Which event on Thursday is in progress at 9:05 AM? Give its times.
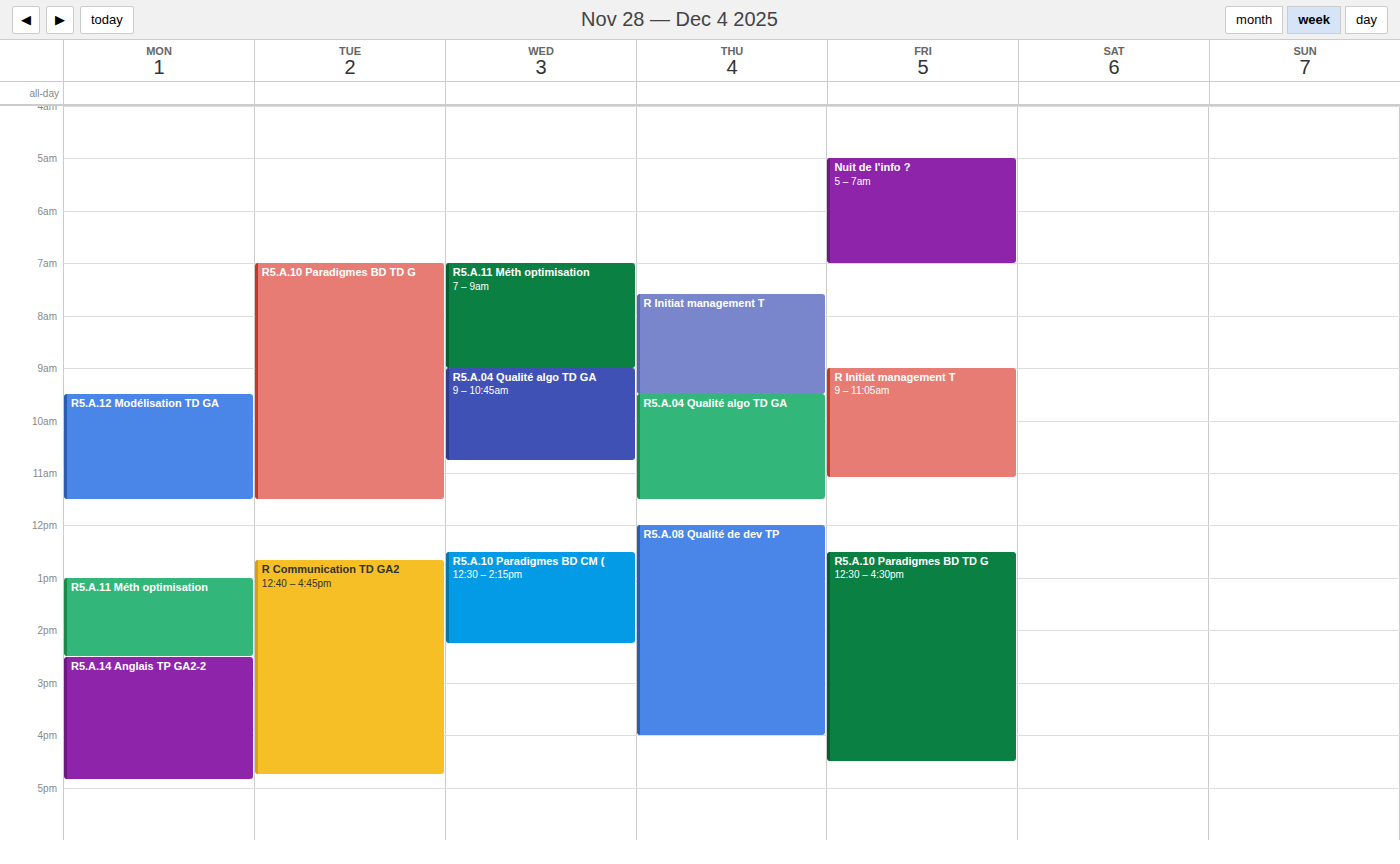
"R Initiat management T", 7:35 AM to 9:30 AM